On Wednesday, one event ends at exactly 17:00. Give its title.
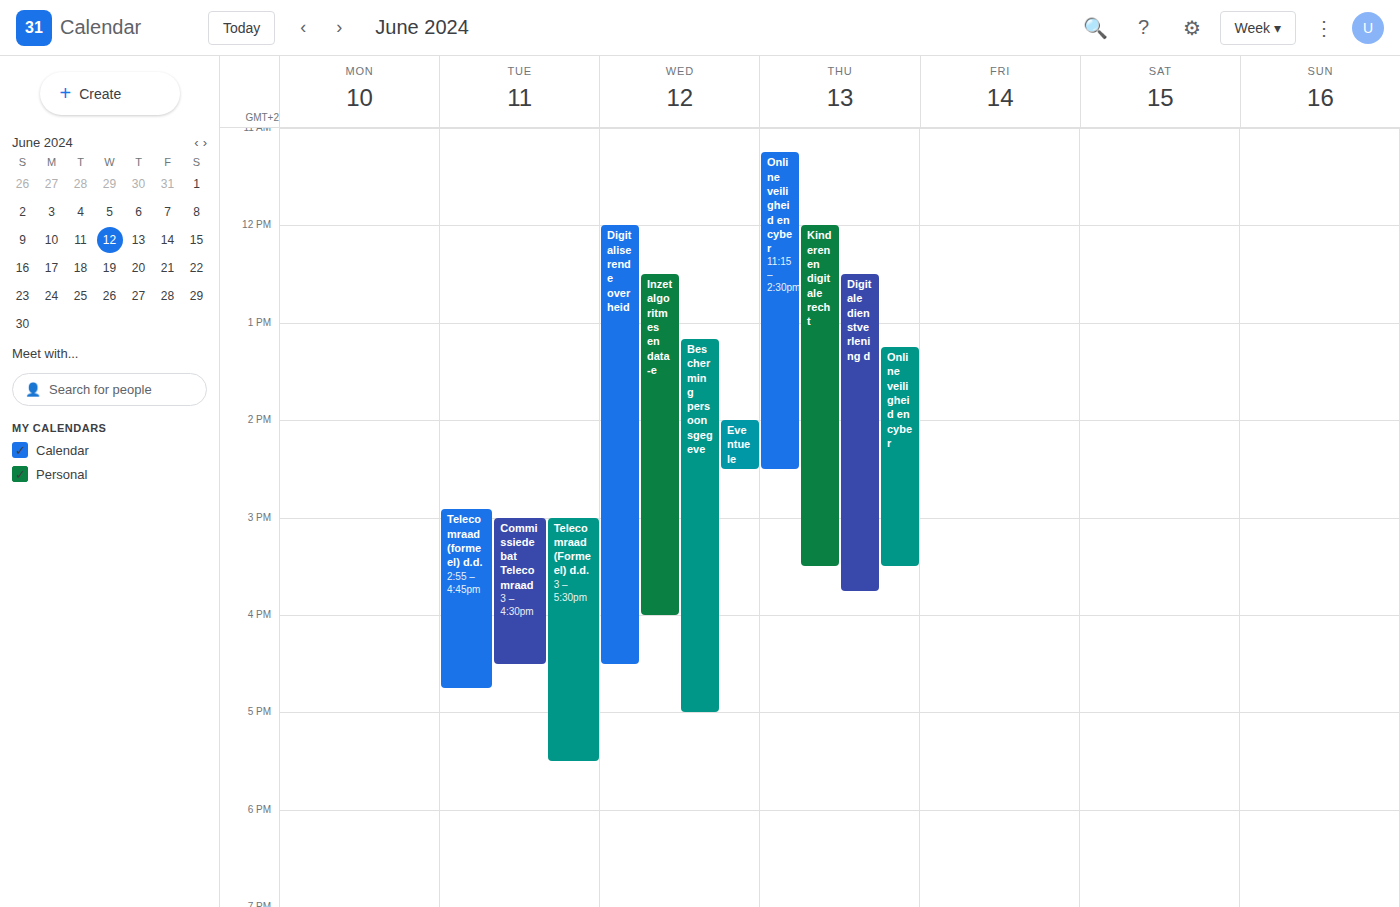
"Bescherming persoonsgegeve"